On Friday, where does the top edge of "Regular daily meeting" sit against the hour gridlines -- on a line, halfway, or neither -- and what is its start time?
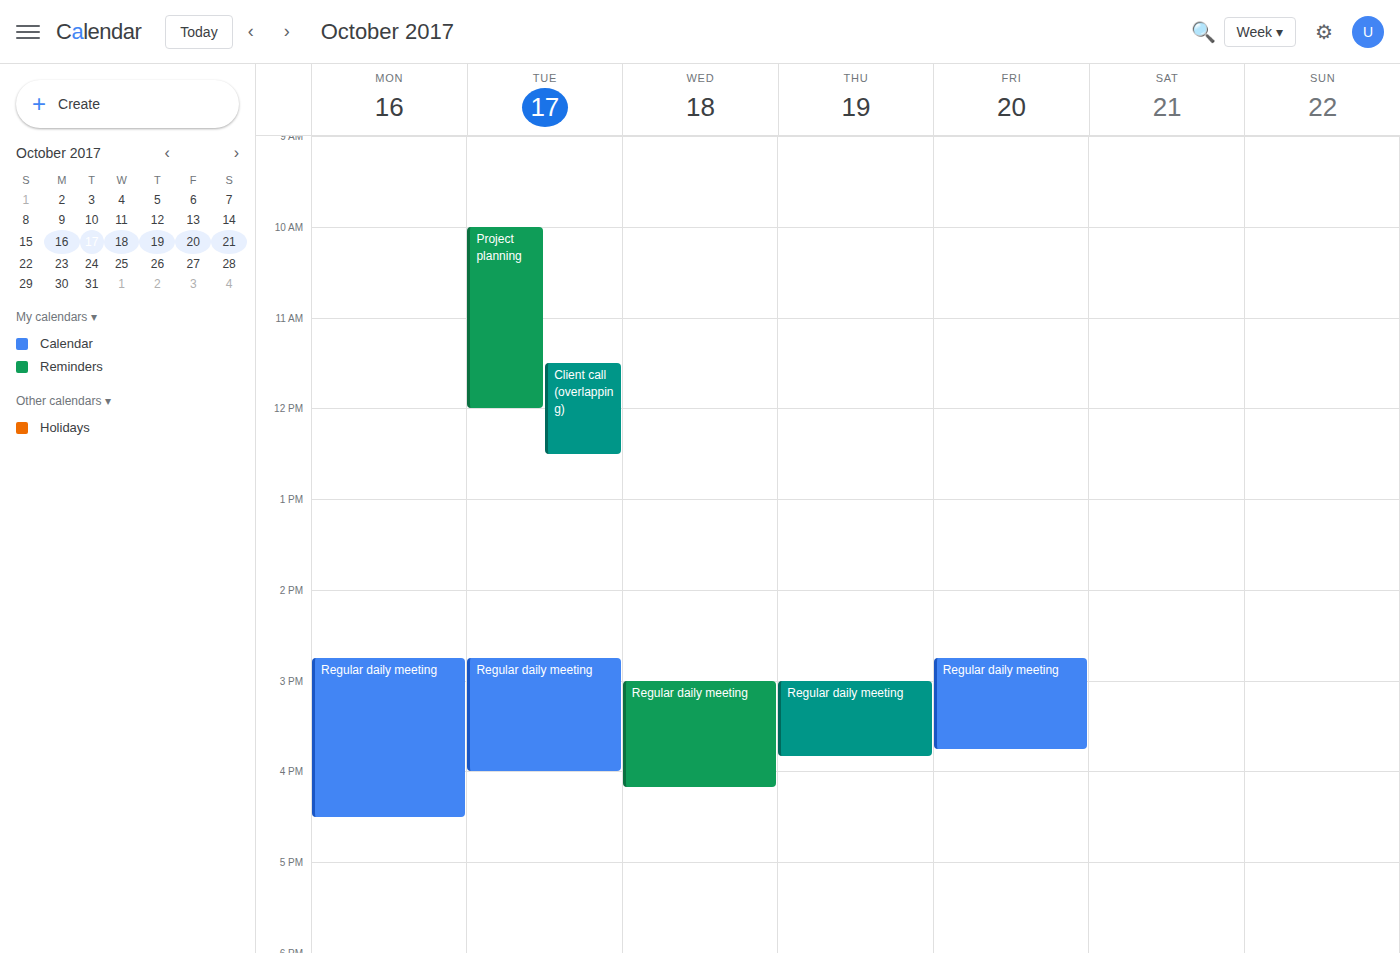
2:45 PM -- neither: three quarters of the way from the 2 PM line to the 3 PM line.